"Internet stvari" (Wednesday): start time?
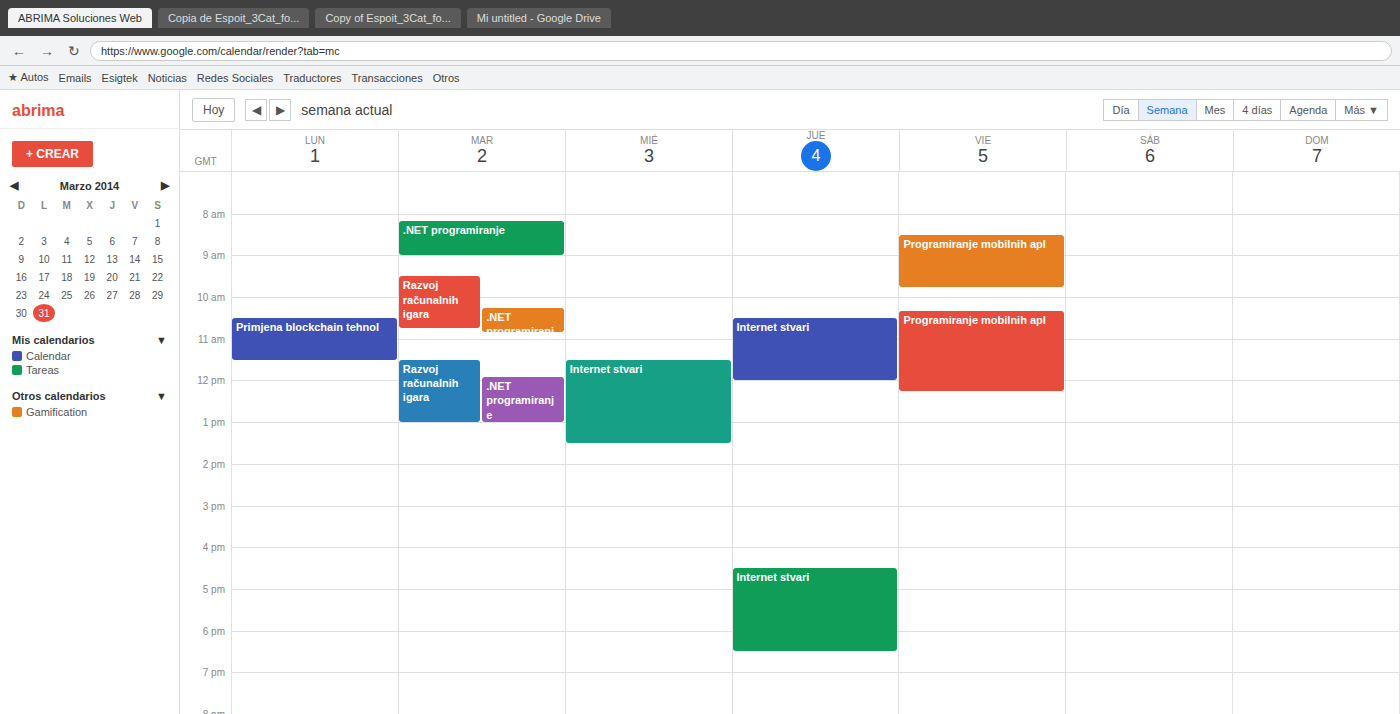
11:30 AM